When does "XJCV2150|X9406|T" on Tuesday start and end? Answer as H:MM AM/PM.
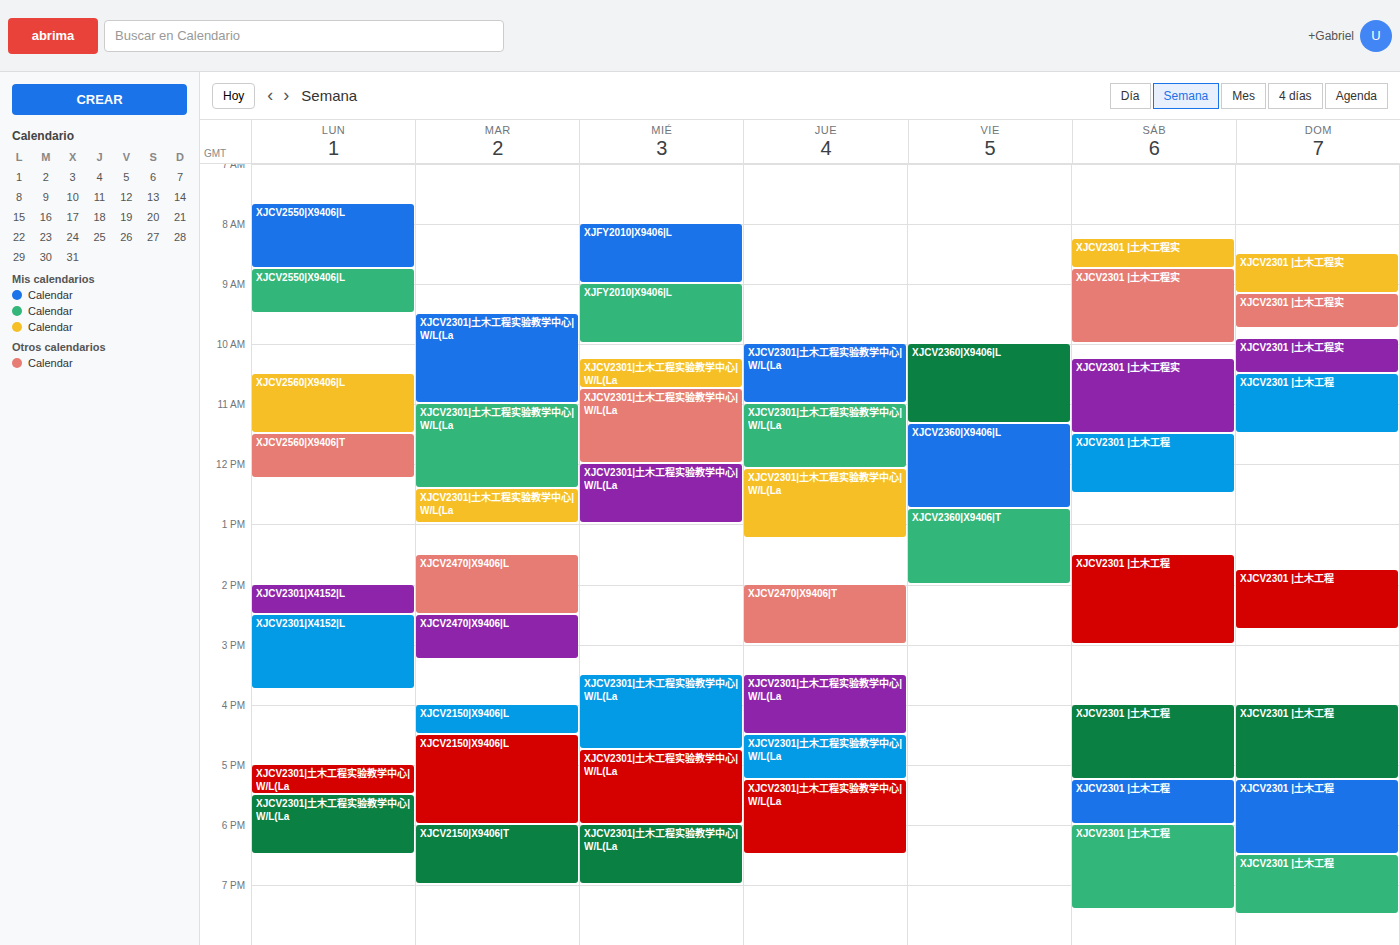
6:00 PM to 7:00 PM